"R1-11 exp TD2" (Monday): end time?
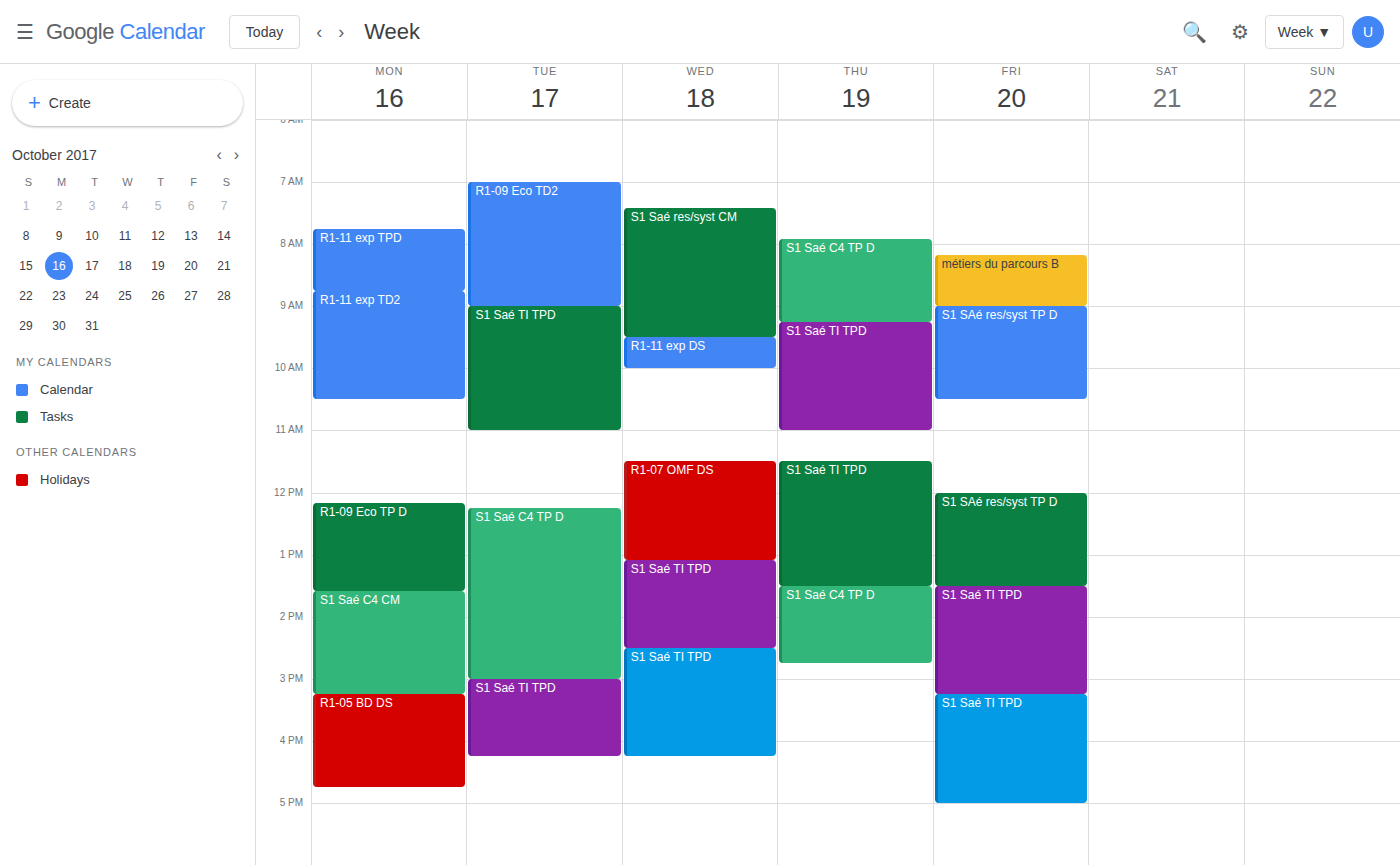
10:30 AM